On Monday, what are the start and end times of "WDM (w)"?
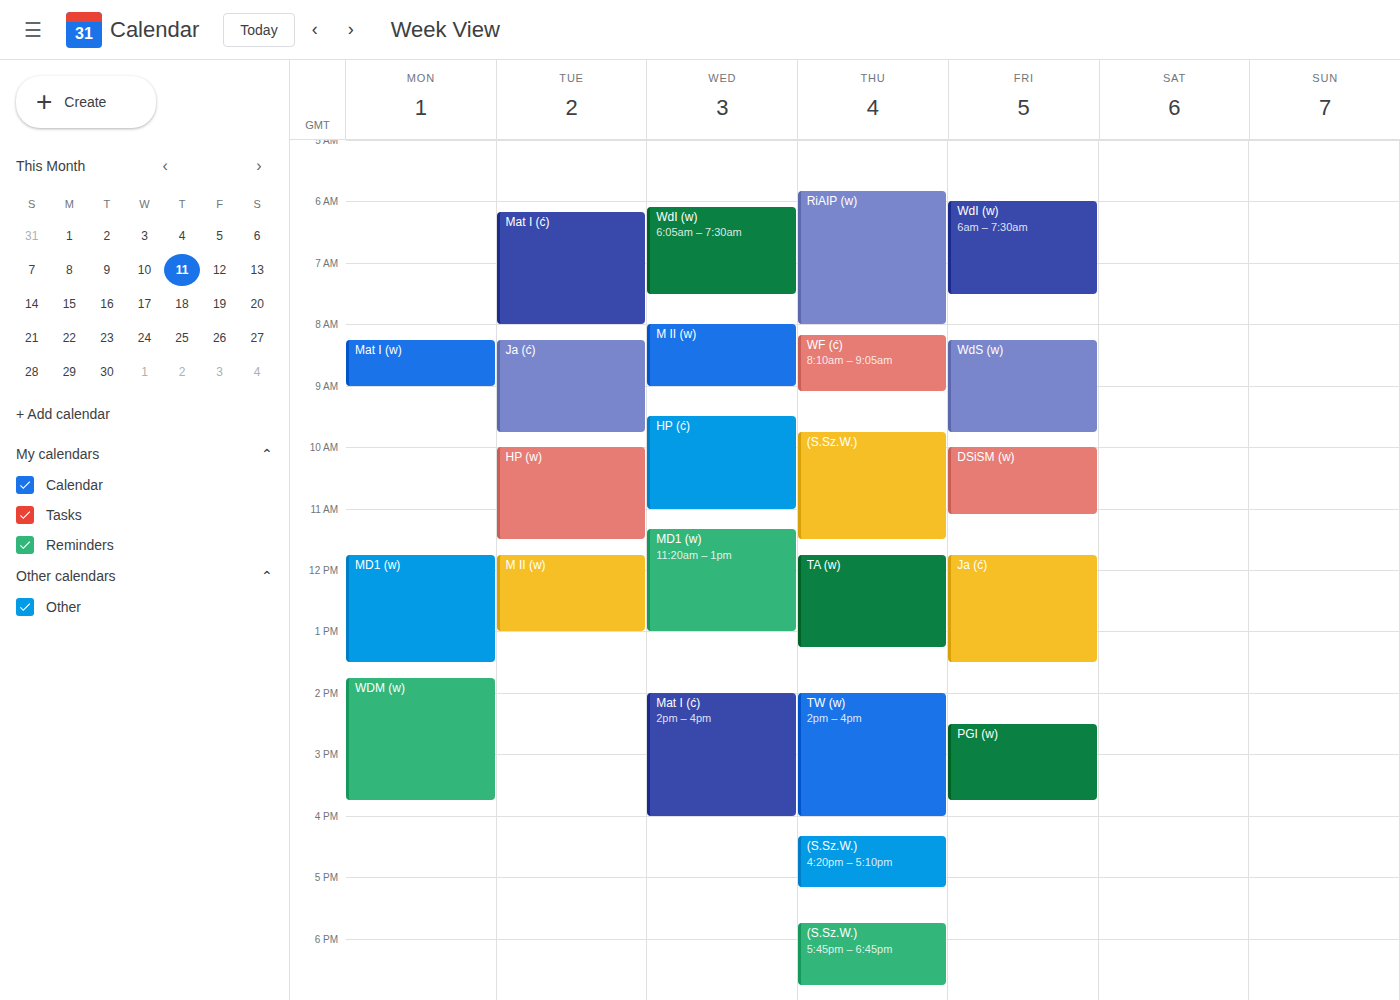
13:45 to 15:45